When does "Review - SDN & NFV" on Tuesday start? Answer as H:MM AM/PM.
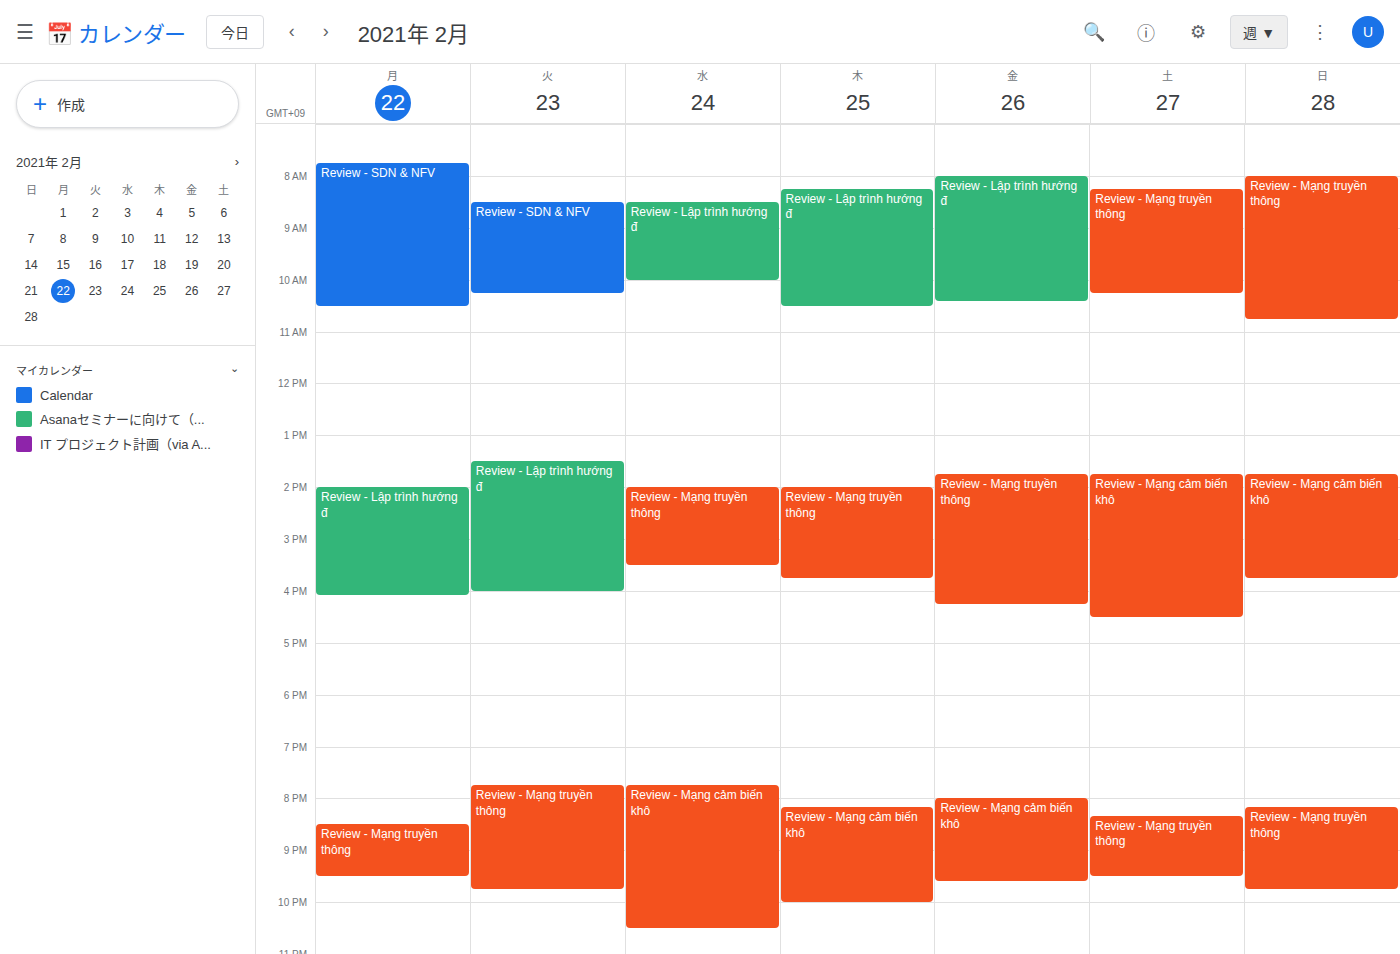
8:30 AM